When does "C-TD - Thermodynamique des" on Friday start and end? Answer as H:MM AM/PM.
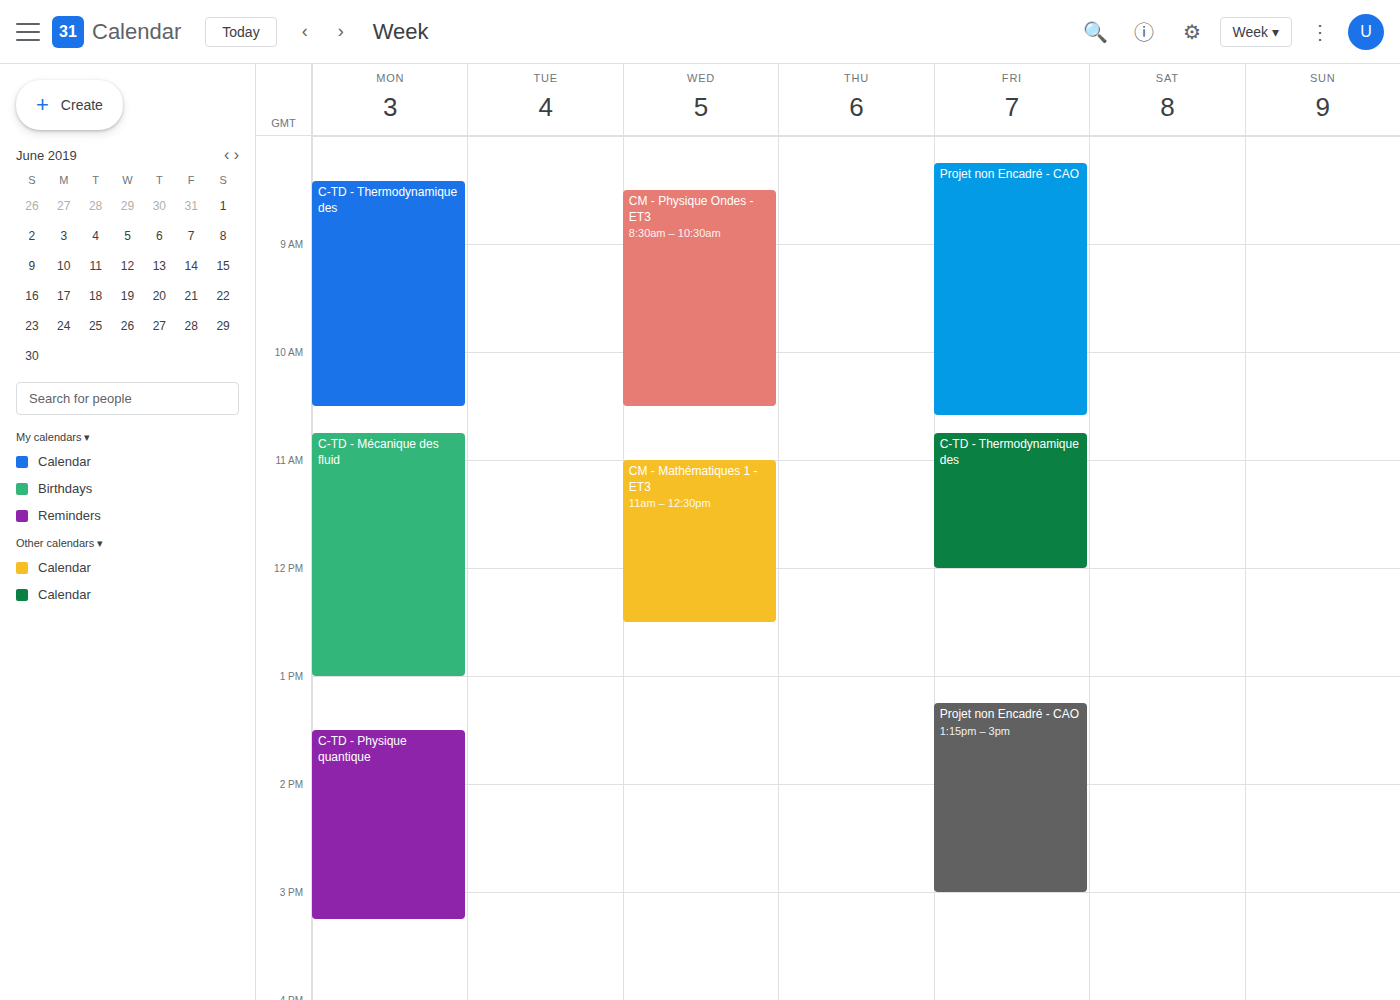
10:45 AM to 12:00 PM